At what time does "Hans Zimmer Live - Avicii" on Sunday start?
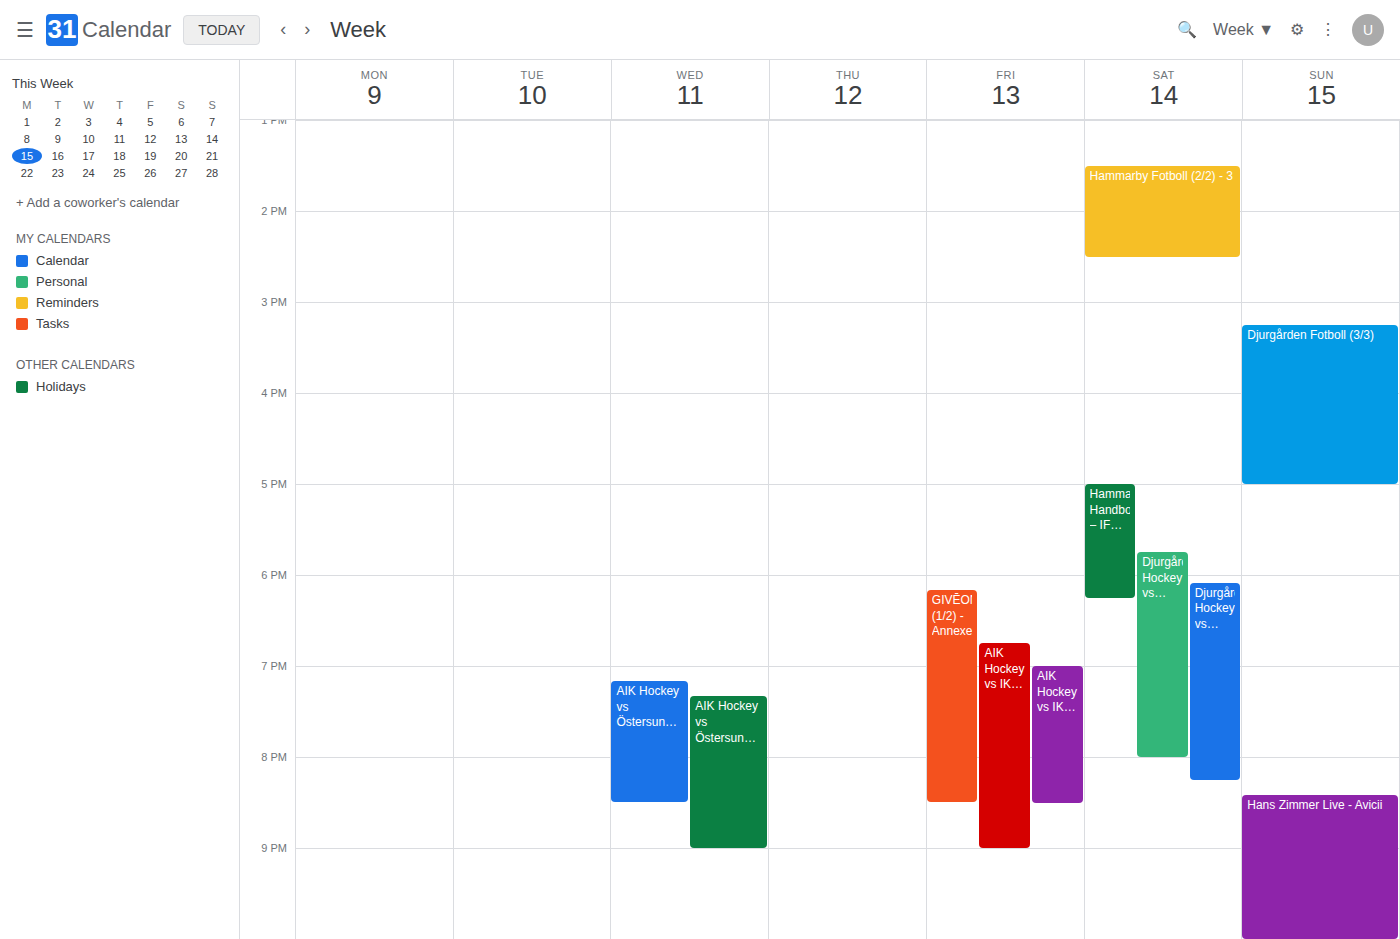
8:25 PM